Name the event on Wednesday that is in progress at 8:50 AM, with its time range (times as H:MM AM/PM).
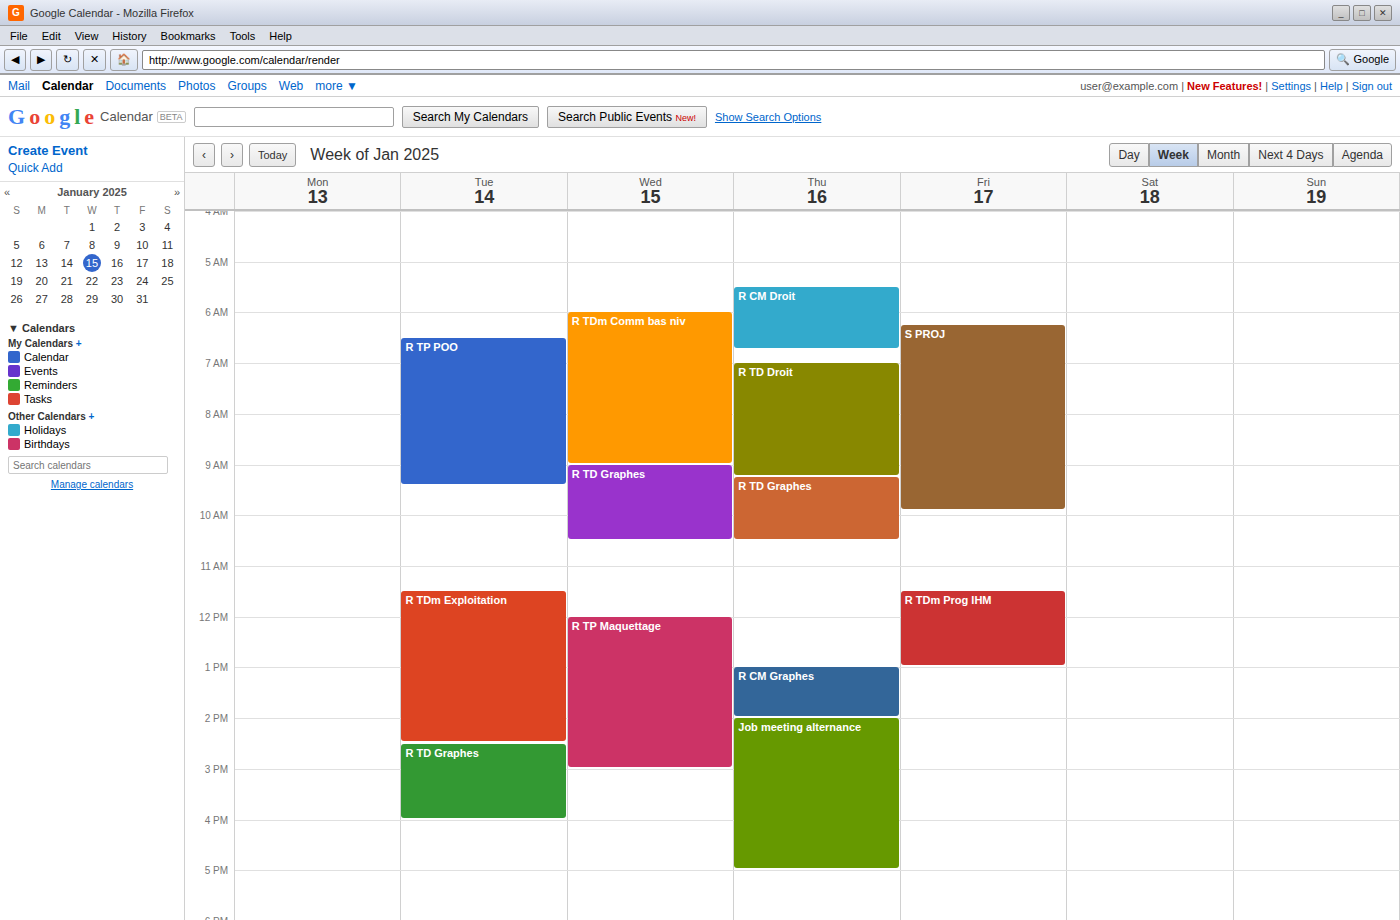
"R TDm Comm bas niv", 6:00 AM to 9:00 AM